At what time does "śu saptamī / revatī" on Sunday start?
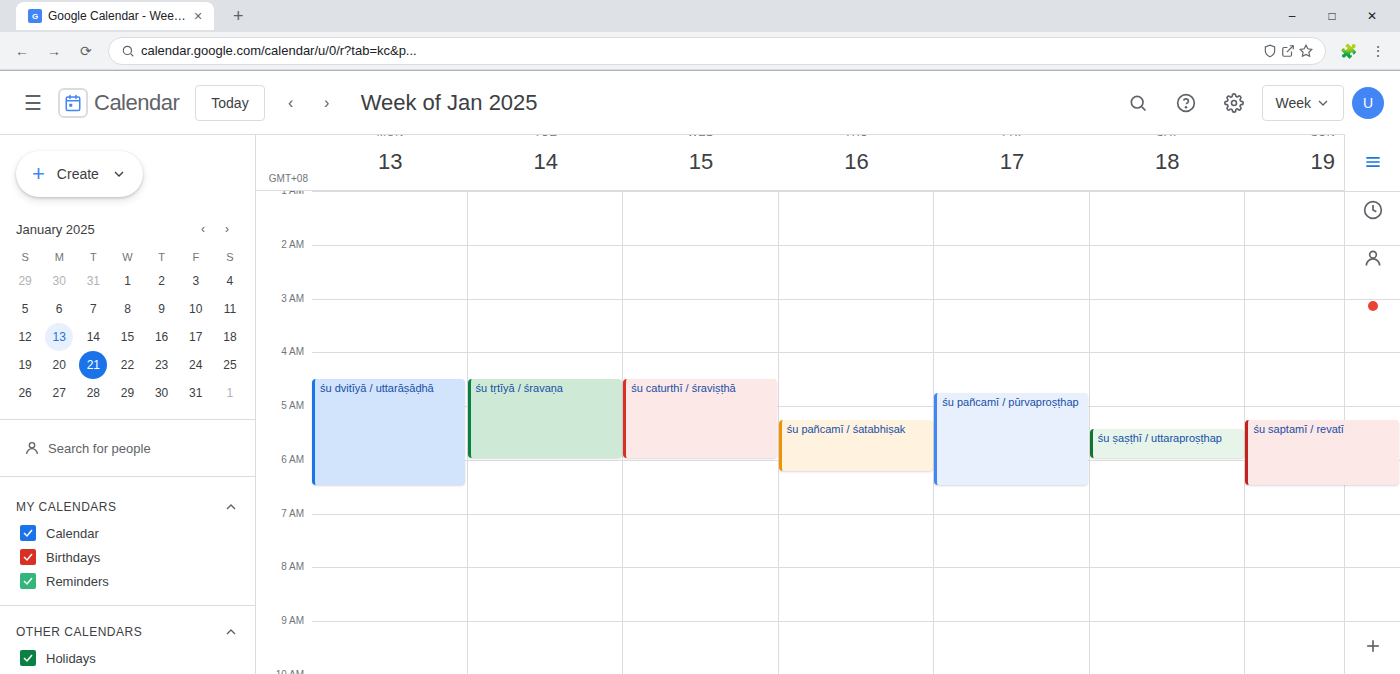
05:15